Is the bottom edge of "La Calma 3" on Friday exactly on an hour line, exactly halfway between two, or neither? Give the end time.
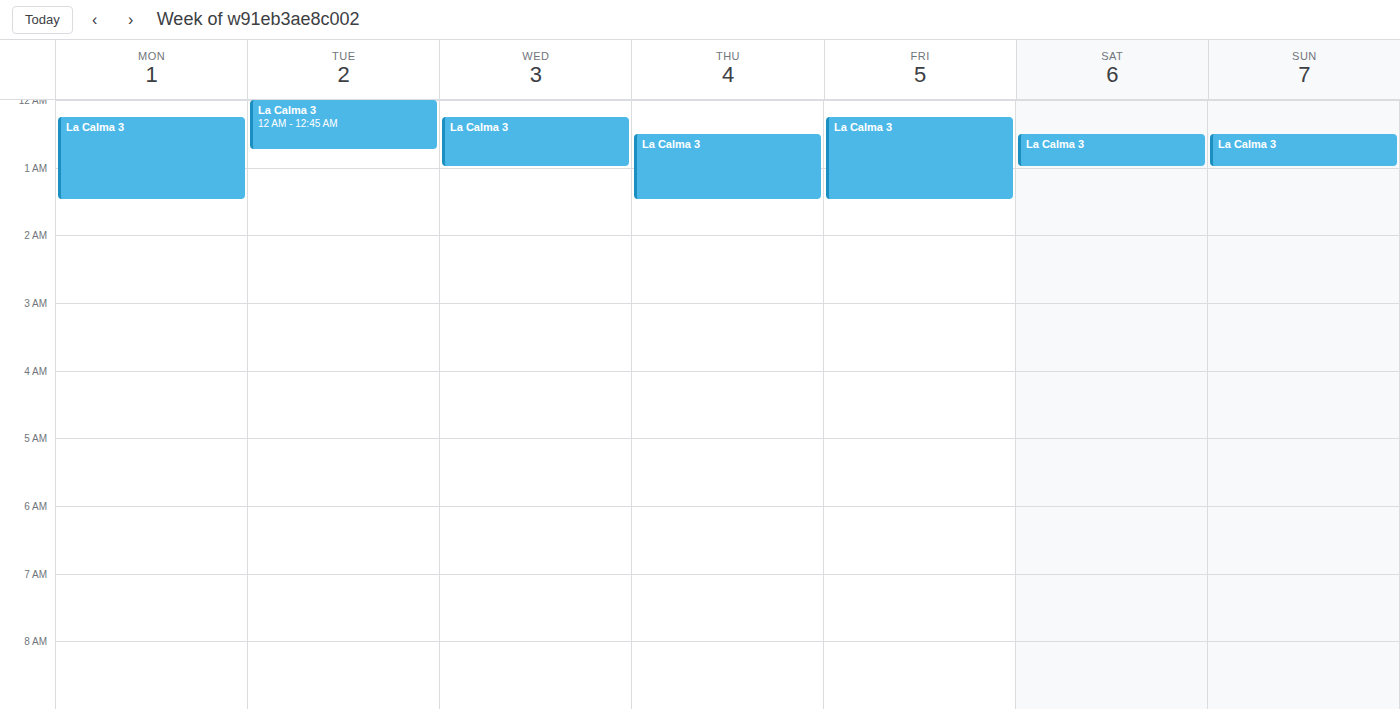
1:30 AM -- halfway between the 1 AM and 2 AM lines.